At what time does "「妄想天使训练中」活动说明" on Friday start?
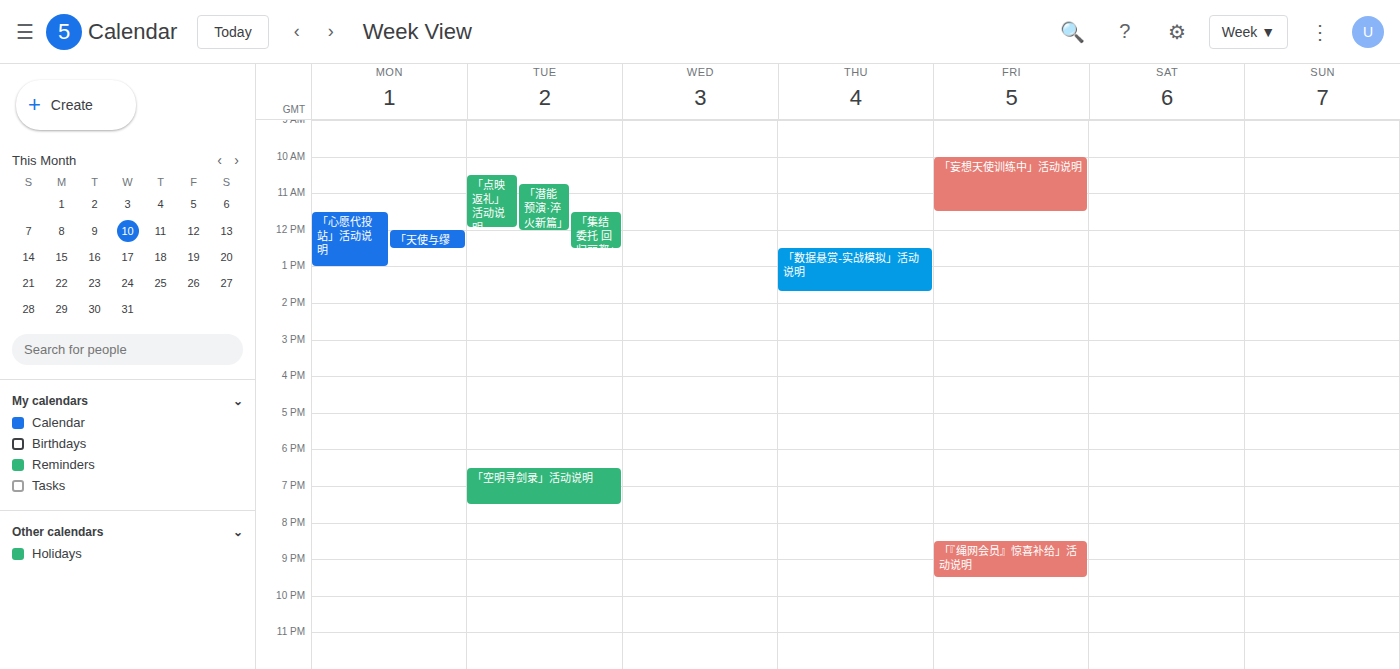
10:00 AM